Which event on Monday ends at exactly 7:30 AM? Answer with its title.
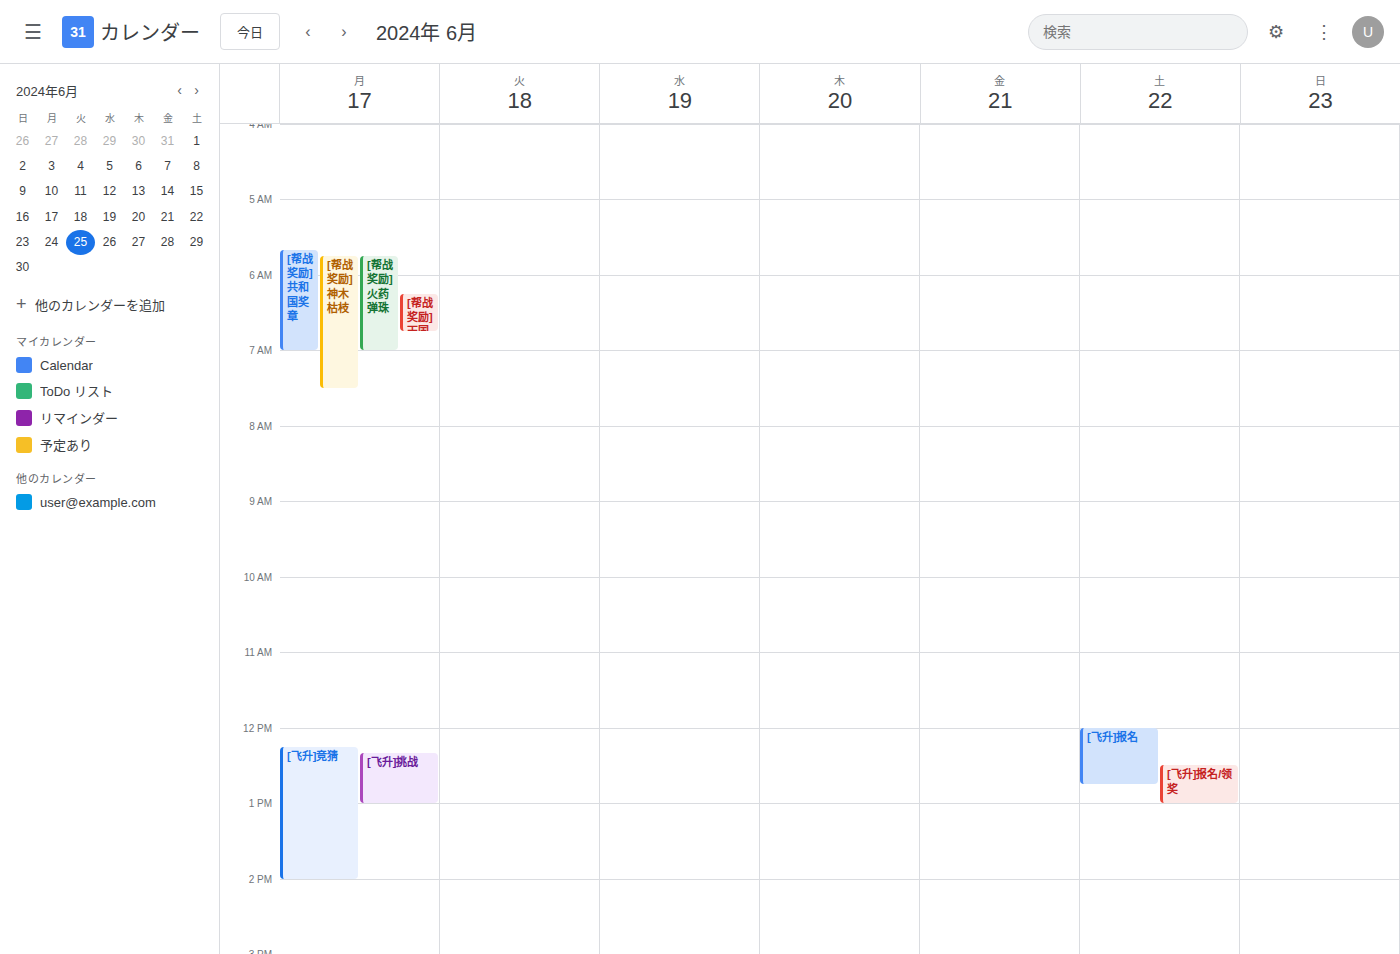
"[帮战奖励]神木枯枝"